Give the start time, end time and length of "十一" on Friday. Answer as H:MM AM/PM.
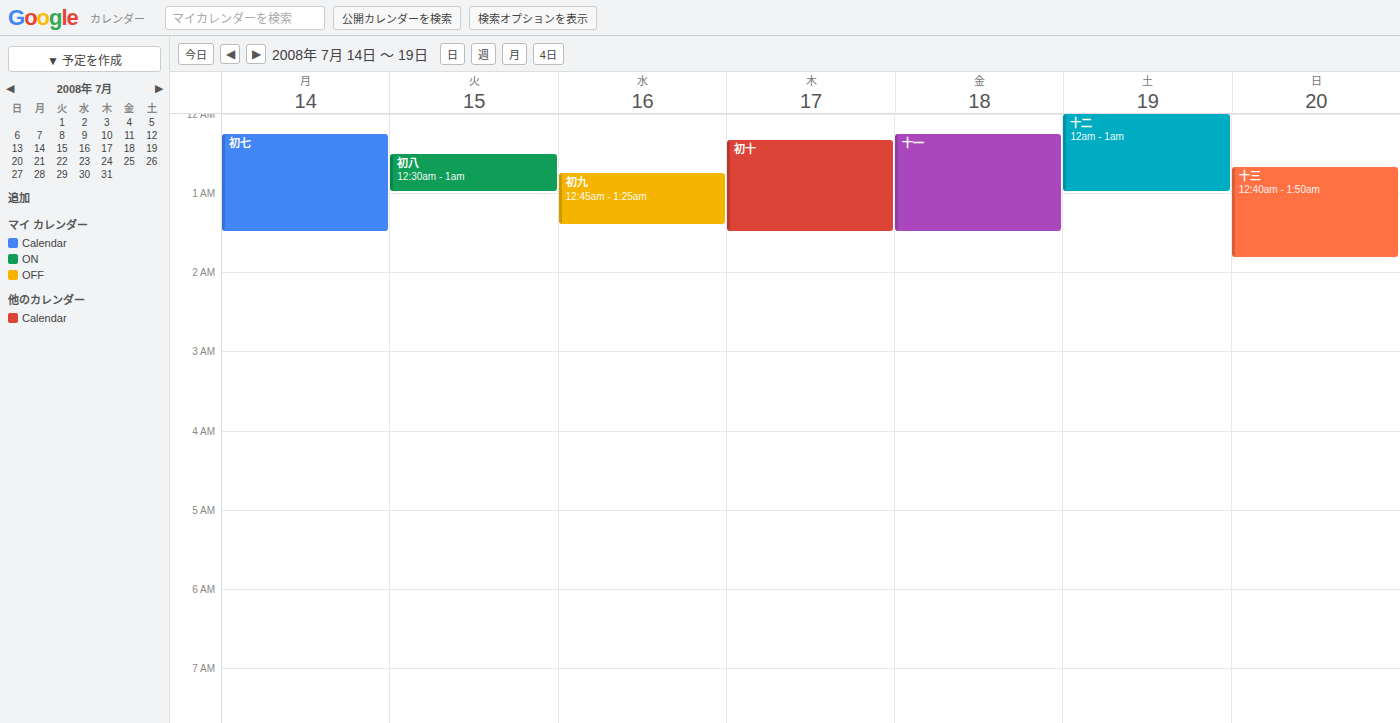
12:15 AM to 1:30 AM, 1 hour 15 minutes